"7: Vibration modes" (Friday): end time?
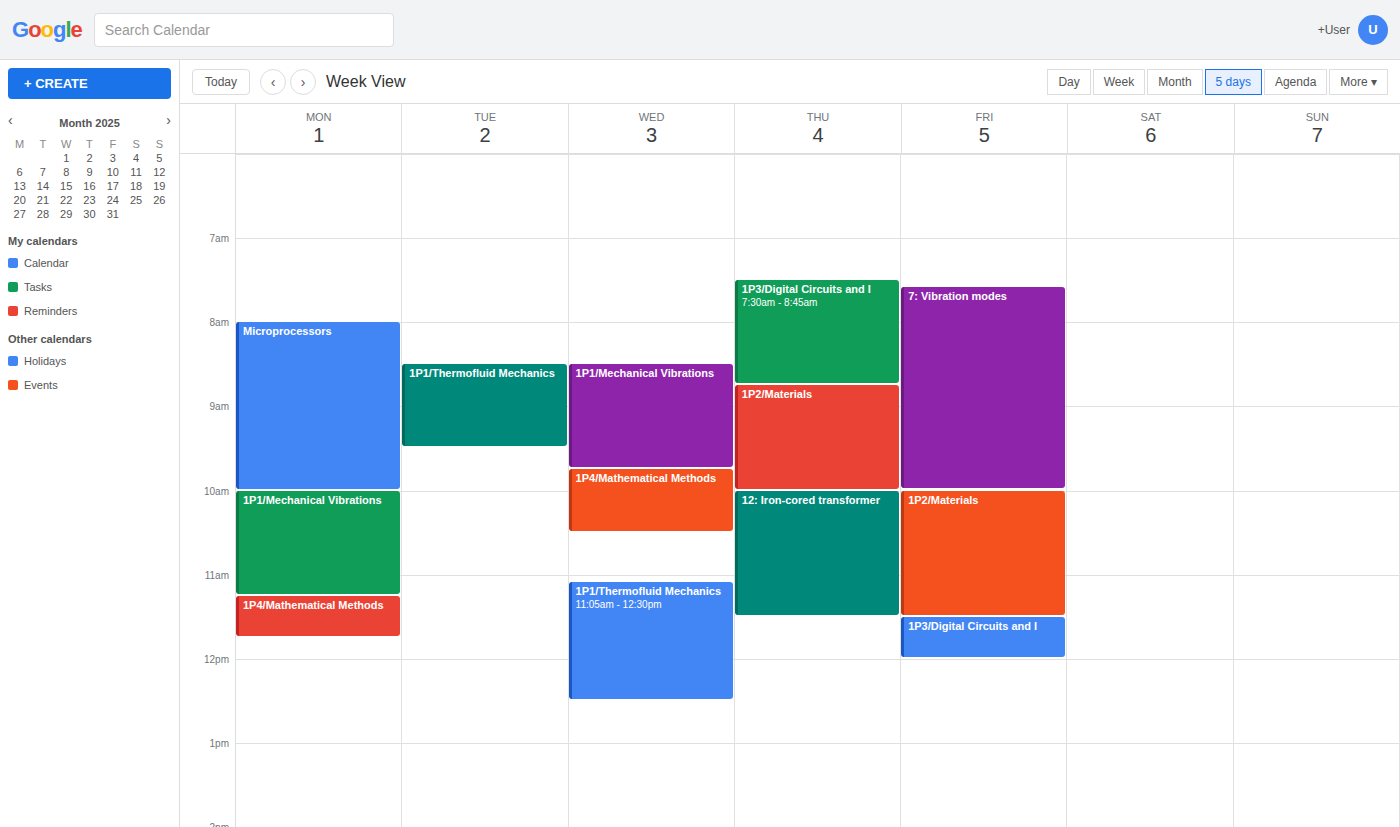
10:00 AM